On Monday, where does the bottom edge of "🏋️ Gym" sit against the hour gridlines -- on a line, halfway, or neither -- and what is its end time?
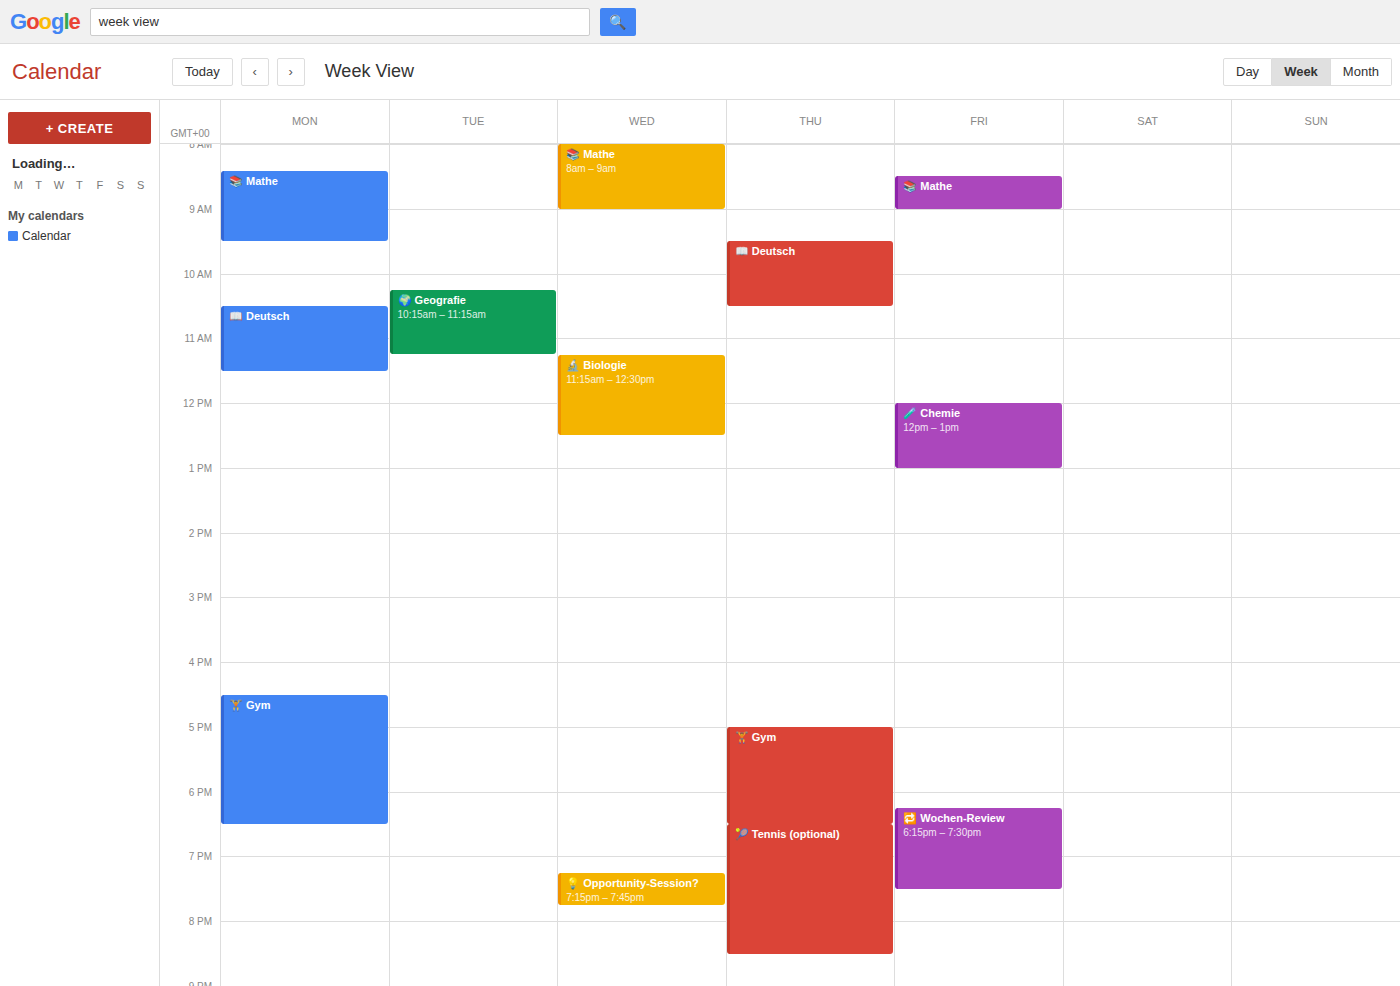
6:30 PM -- halfway between the 6 PM and 7 PM lines.